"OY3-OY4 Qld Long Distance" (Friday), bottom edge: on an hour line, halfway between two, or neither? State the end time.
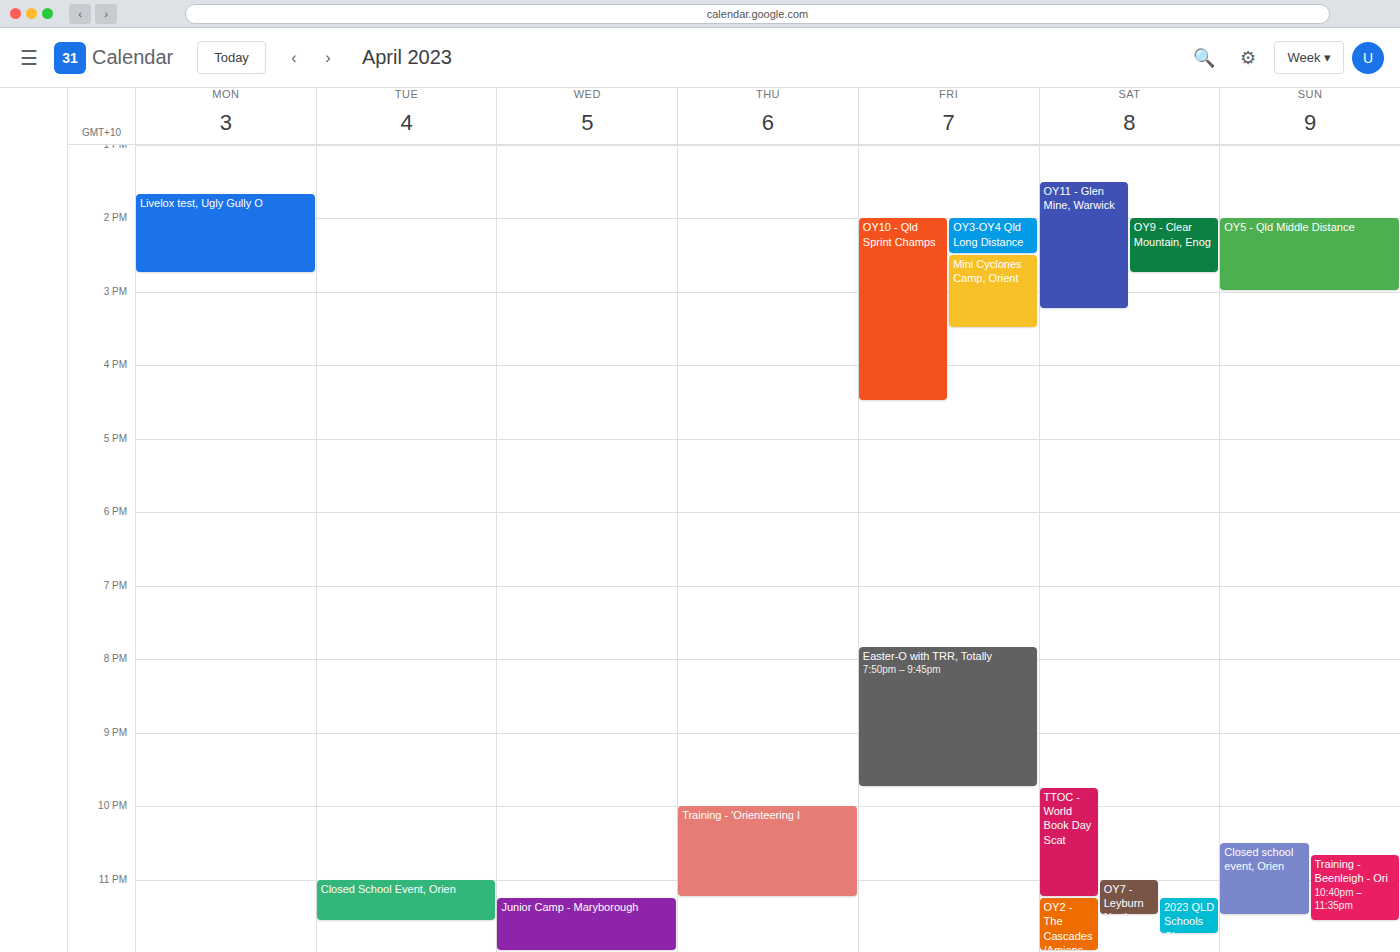
2:30 PM -- halfway between the 2 PM and 3 PM lines.